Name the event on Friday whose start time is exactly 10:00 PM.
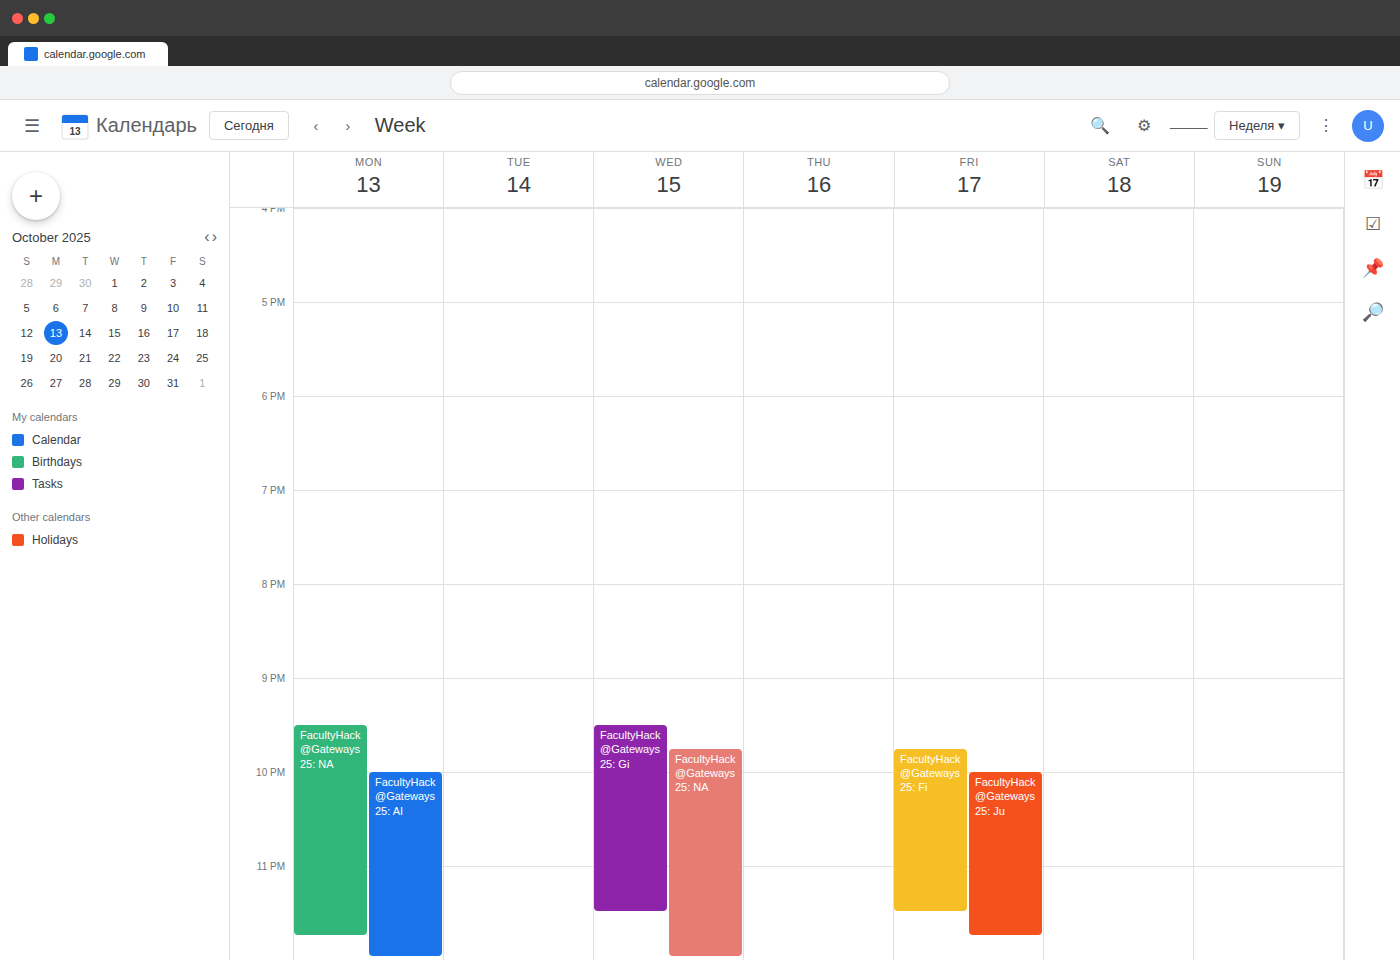
"FacultyHack@Gateways25: Ju"